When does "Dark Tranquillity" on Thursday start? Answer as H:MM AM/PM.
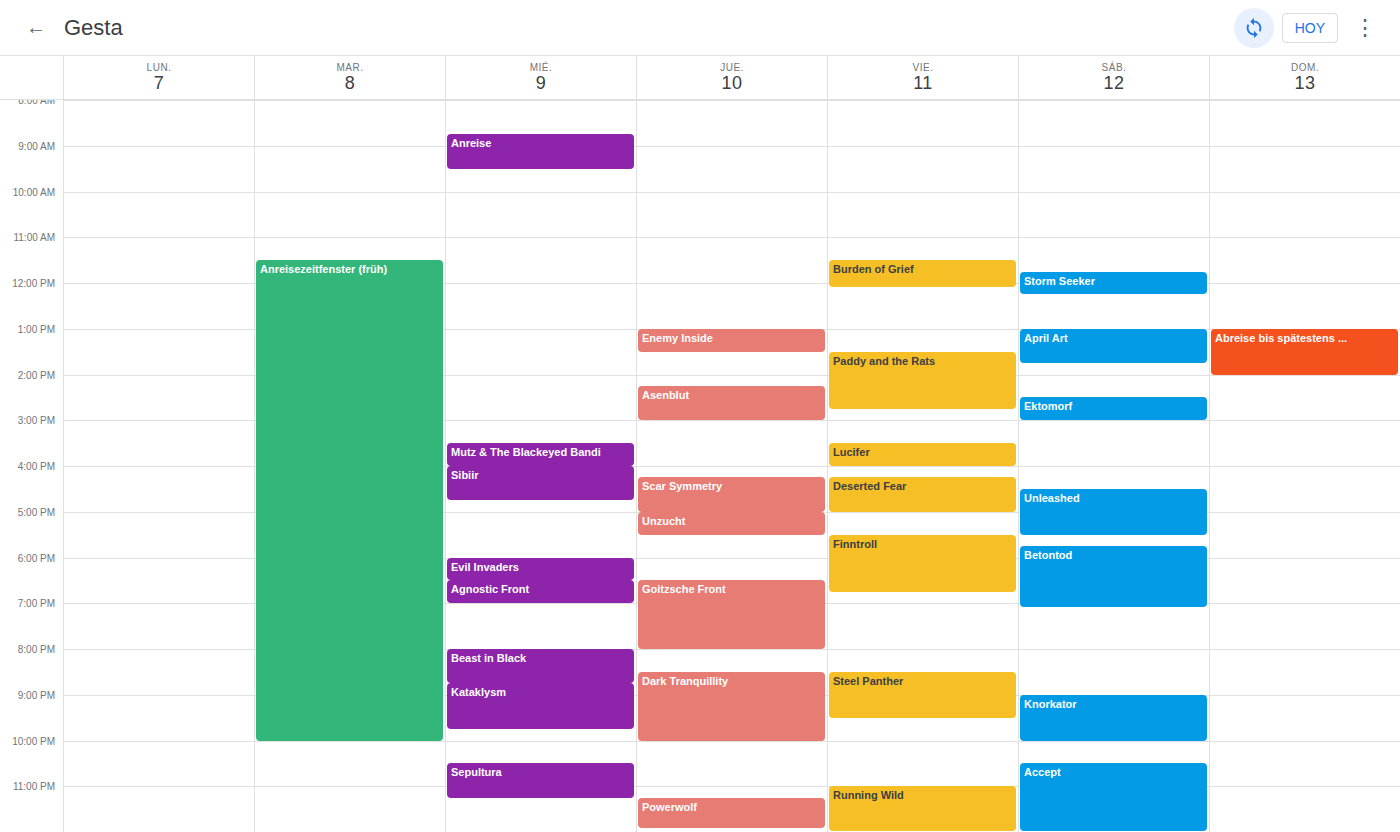
8:30 PM